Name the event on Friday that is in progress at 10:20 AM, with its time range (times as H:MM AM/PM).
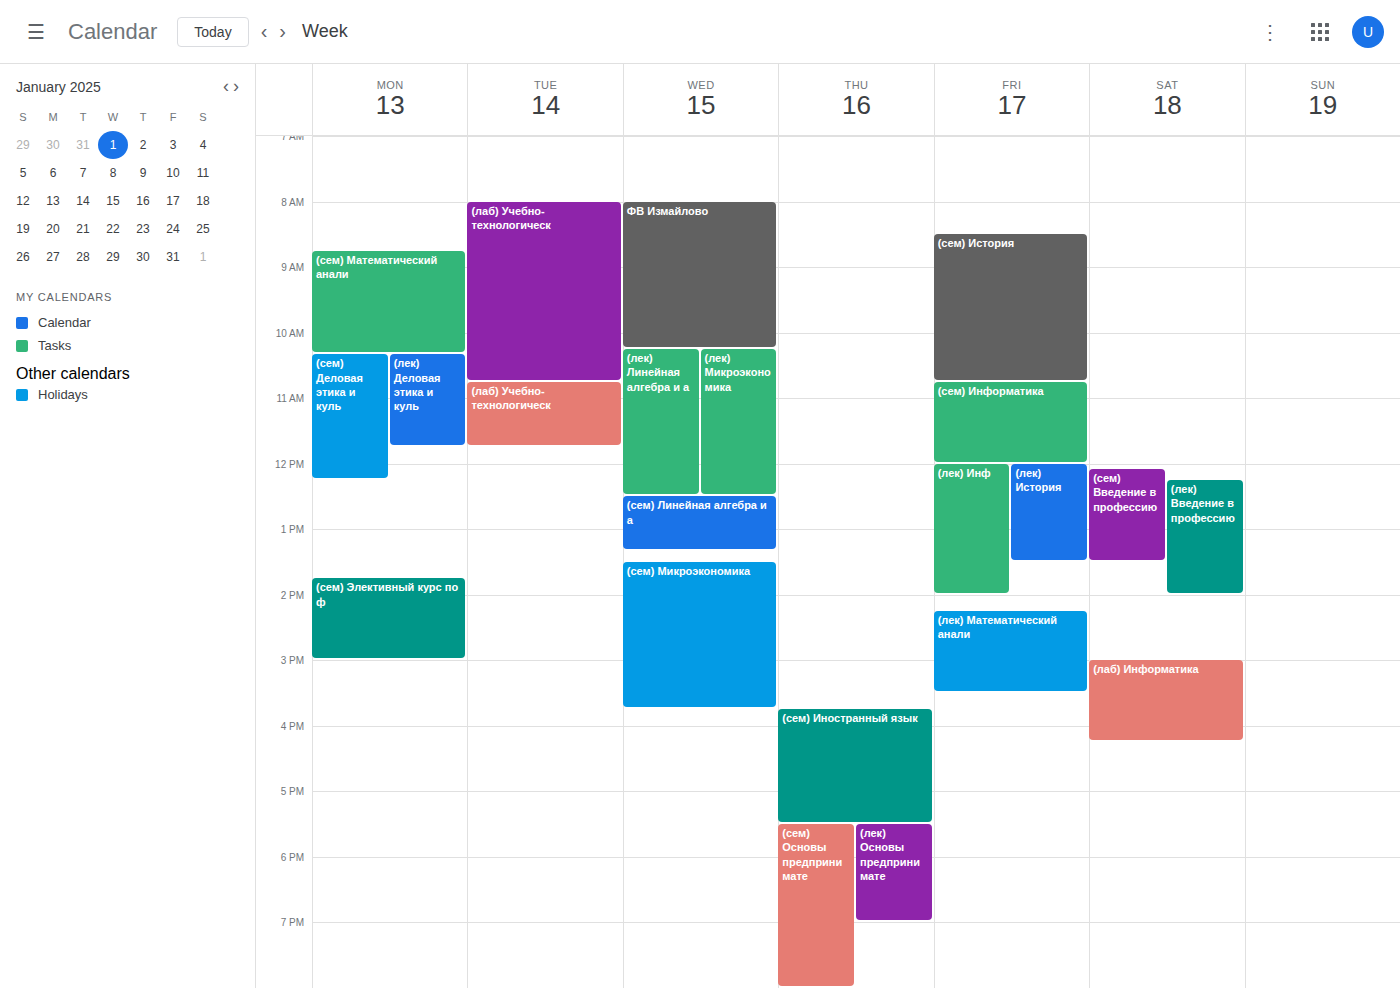
"(сем) История", 8:30 AM to 10:45 AM